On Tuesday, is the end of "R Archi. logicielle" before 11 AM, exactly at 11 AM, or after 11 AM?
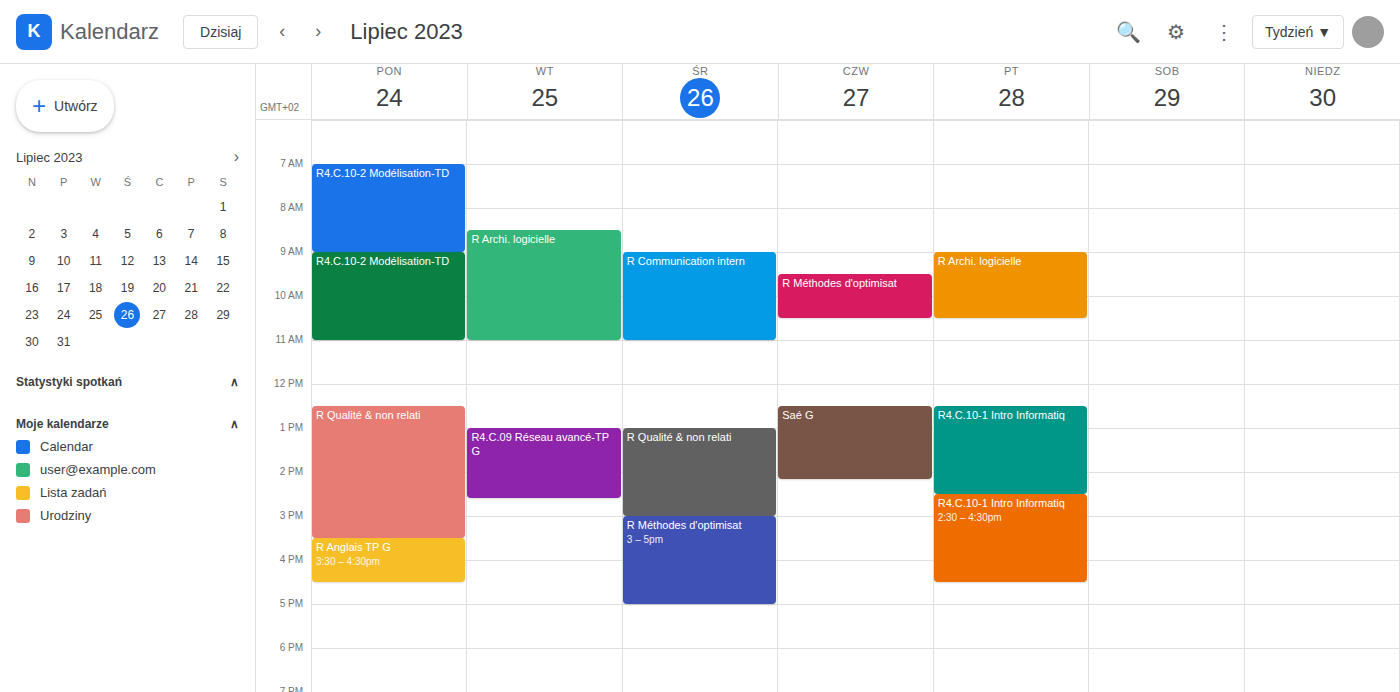
11:00 AM -- exactly at 11 AM, on the 11 AM line.